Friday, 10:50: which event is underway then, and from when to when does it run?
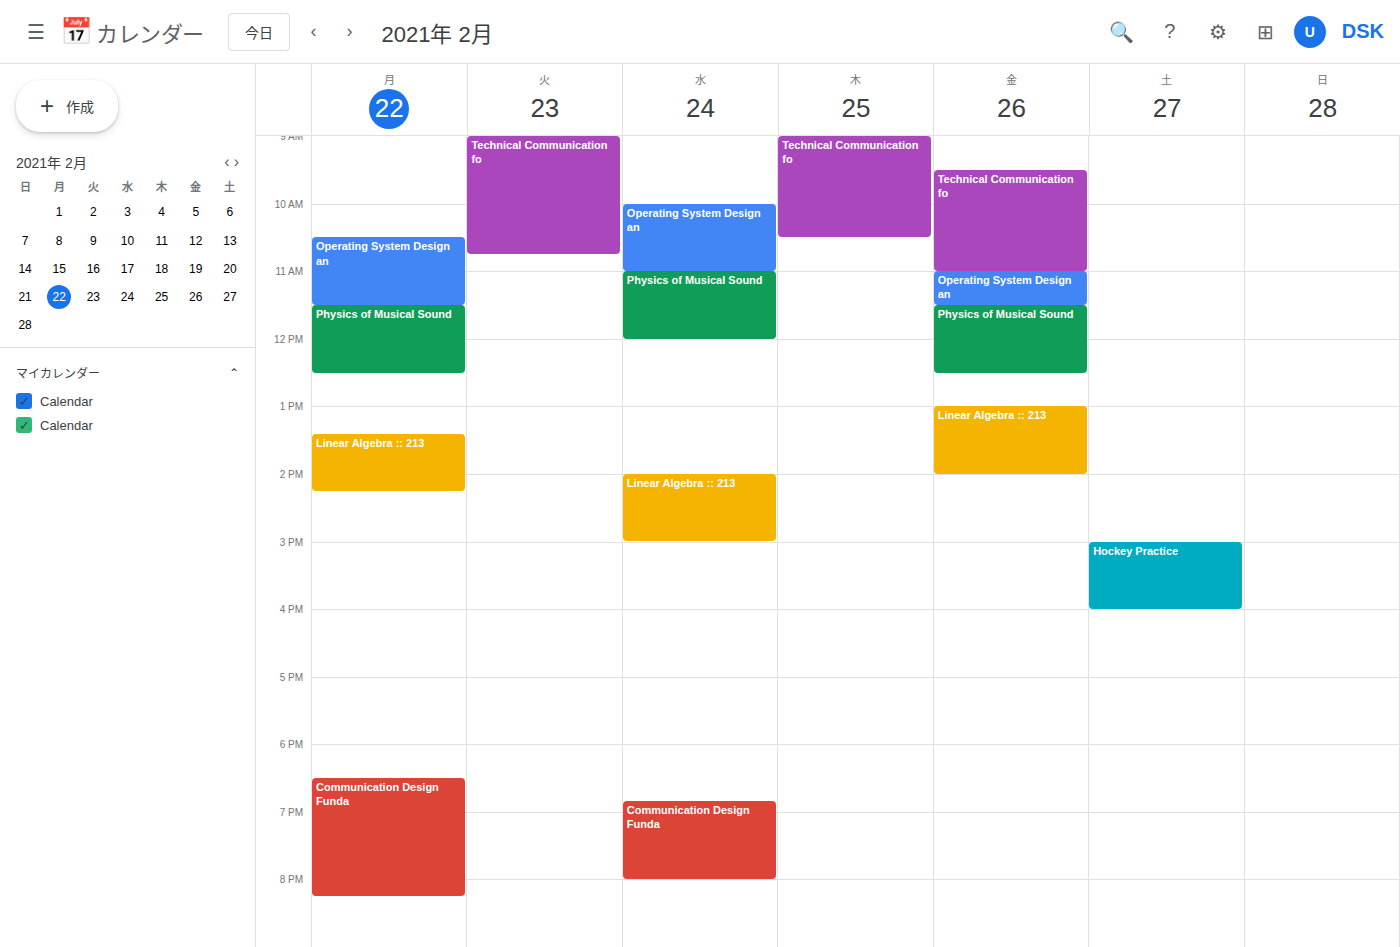
"Technical Communication fo", 09:30 to 11:00